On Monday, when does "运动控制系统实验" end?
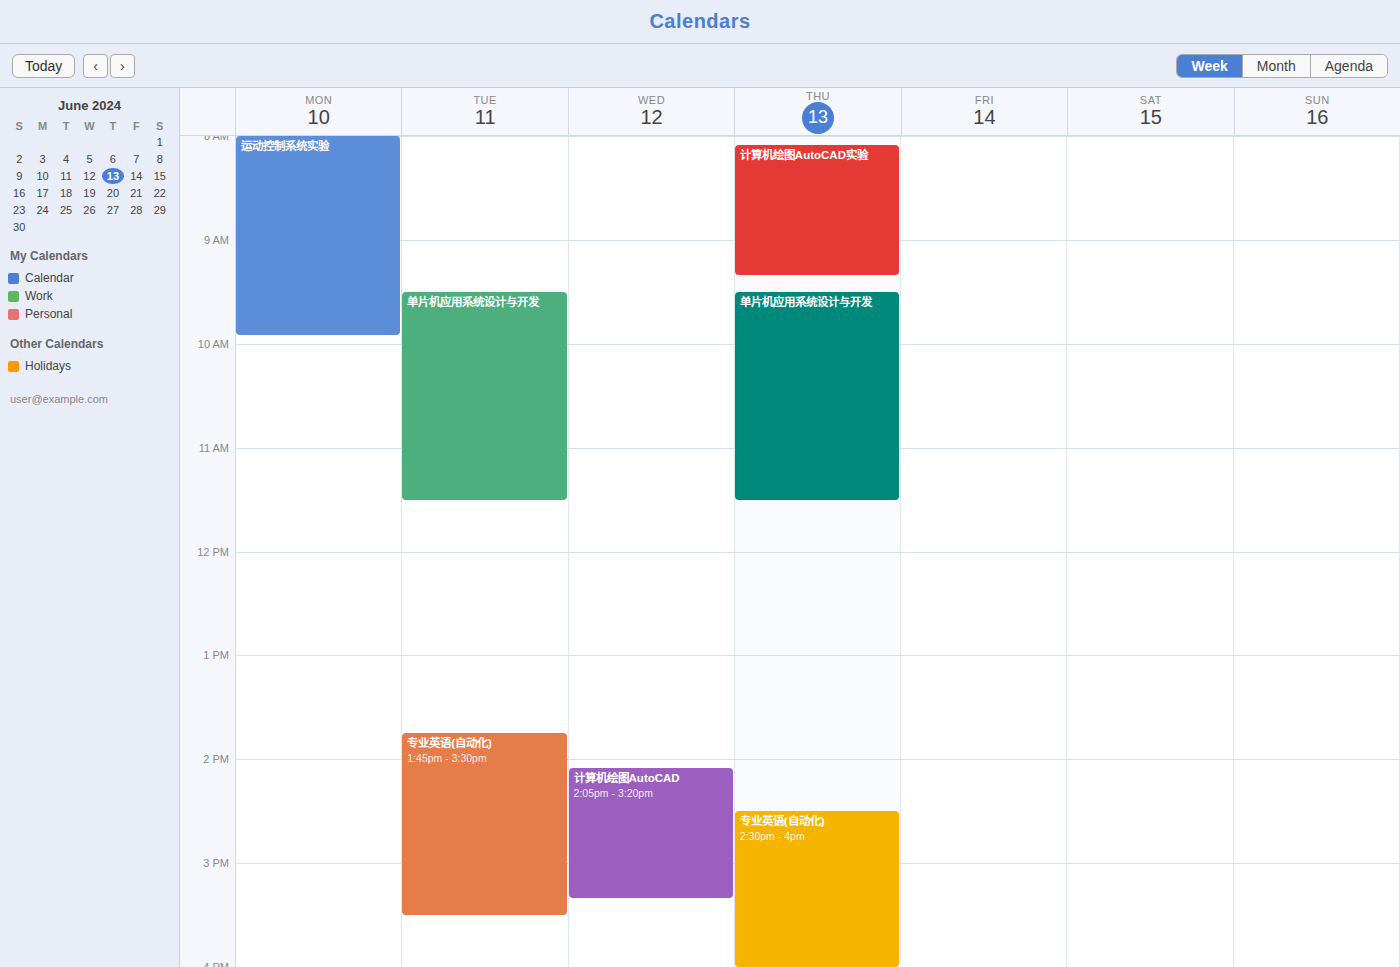
09:55